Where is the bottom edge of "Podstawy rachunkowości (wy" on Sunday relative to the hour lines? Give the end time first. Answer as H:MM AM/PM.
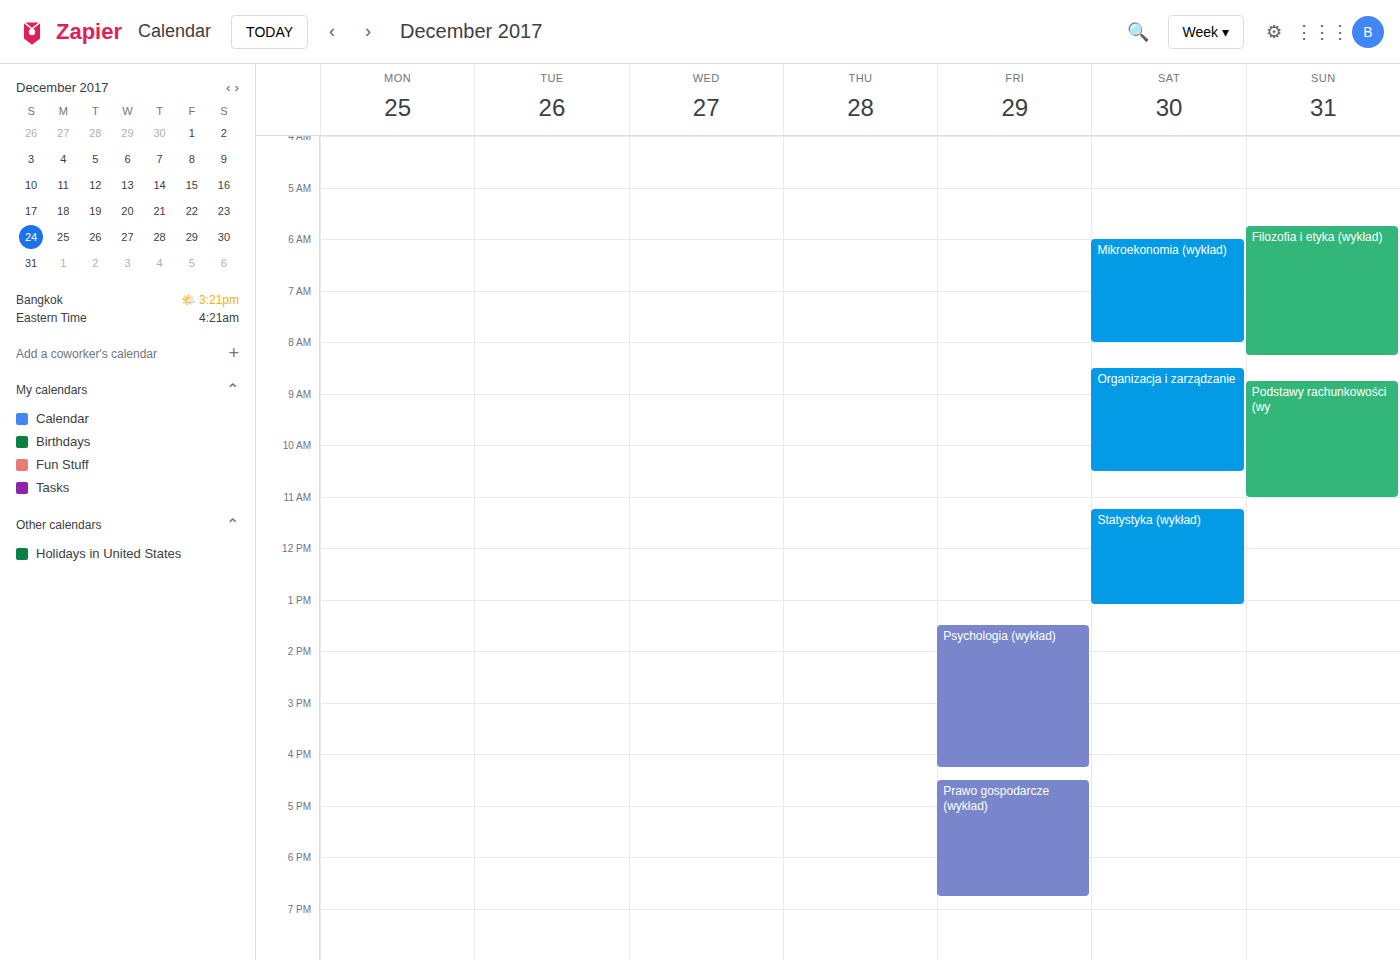
11:00 AM -- exactly on the 11 AM line.